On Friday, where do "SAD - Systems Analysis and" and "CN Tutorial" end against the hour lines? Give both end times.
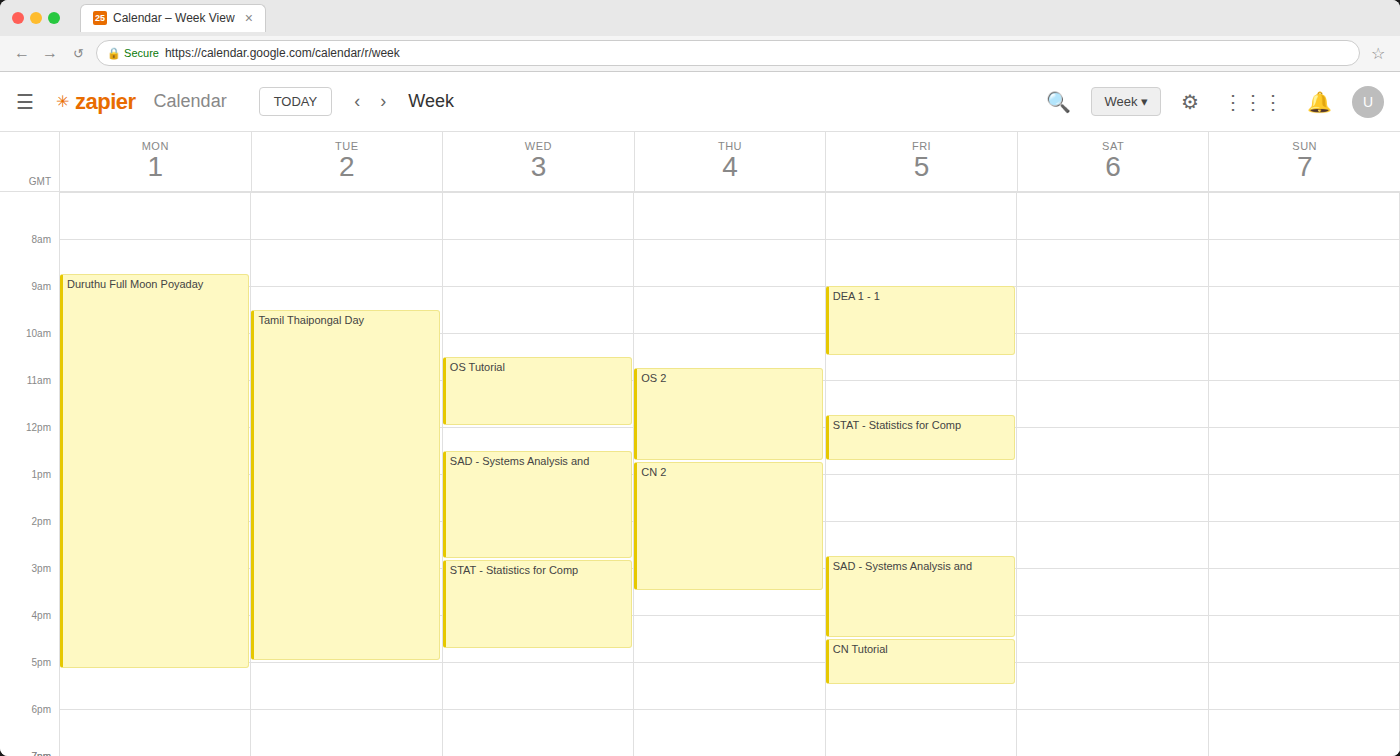
"SAD - Systems Analysis and": 4:30 PM, halfway between the 4 PM and 5 PM lines. "CN Tutorial": 5:30 PM, halfway between the 5 PM and 6 PM lines.